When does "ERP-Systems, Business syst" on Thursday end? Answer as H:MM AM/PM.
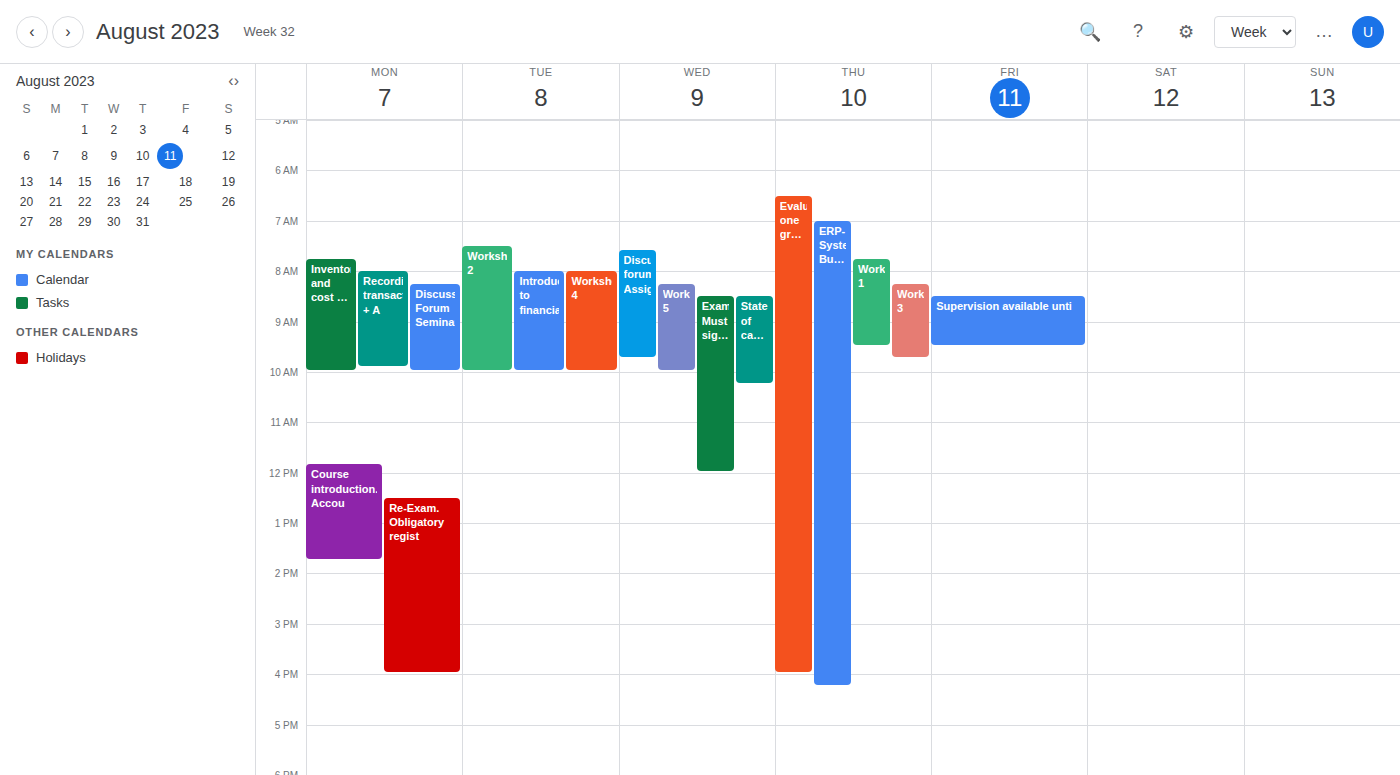
4:15 PM